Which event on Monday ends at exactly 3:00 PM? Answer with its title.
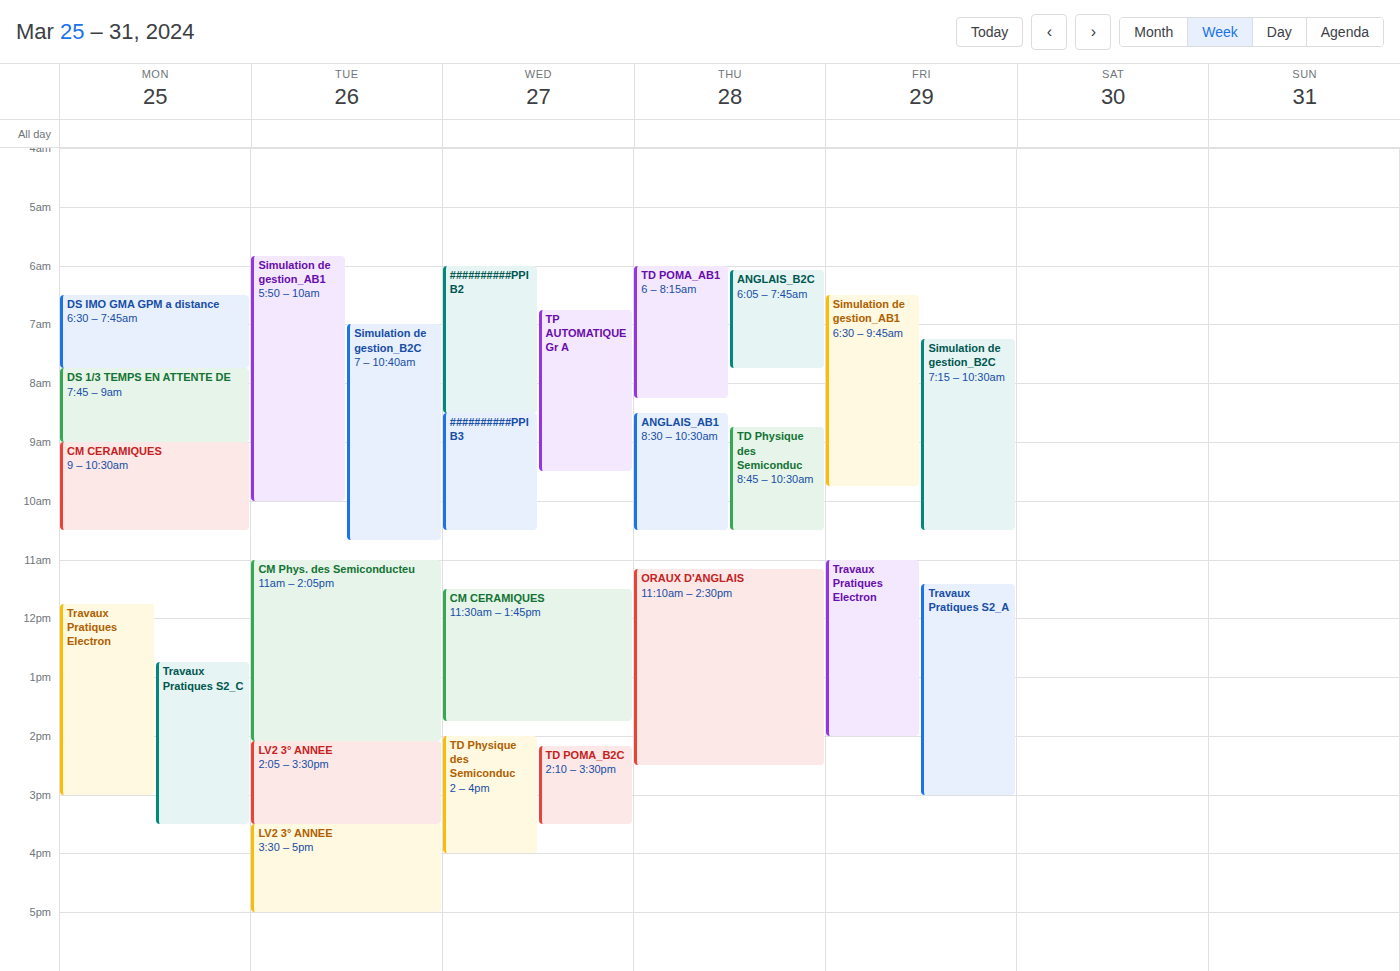
"Travaux Pratiques Electron"